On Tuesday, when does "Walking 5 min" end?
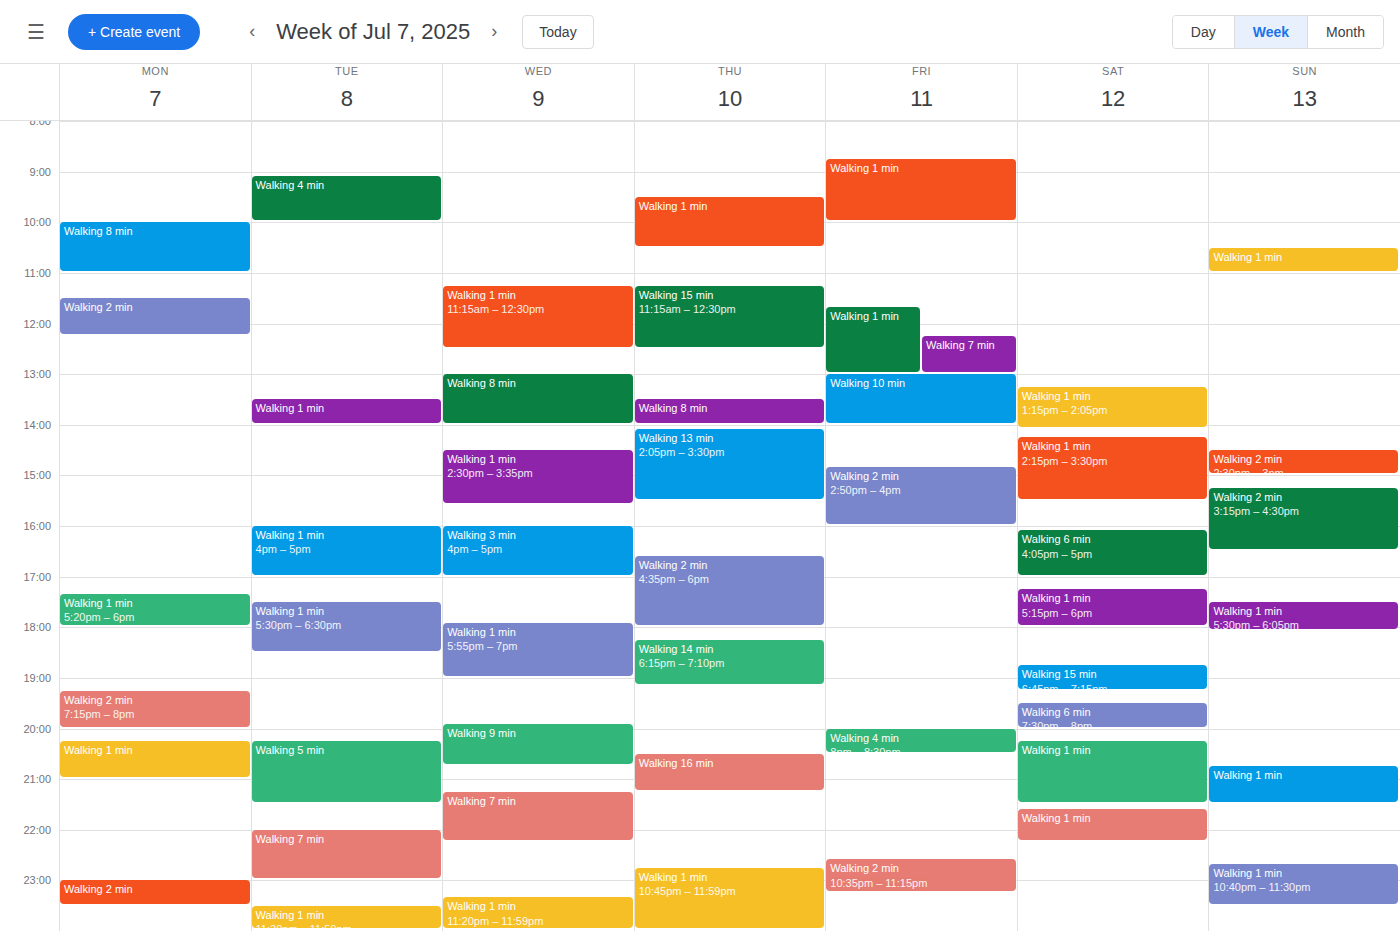
9:30 PM